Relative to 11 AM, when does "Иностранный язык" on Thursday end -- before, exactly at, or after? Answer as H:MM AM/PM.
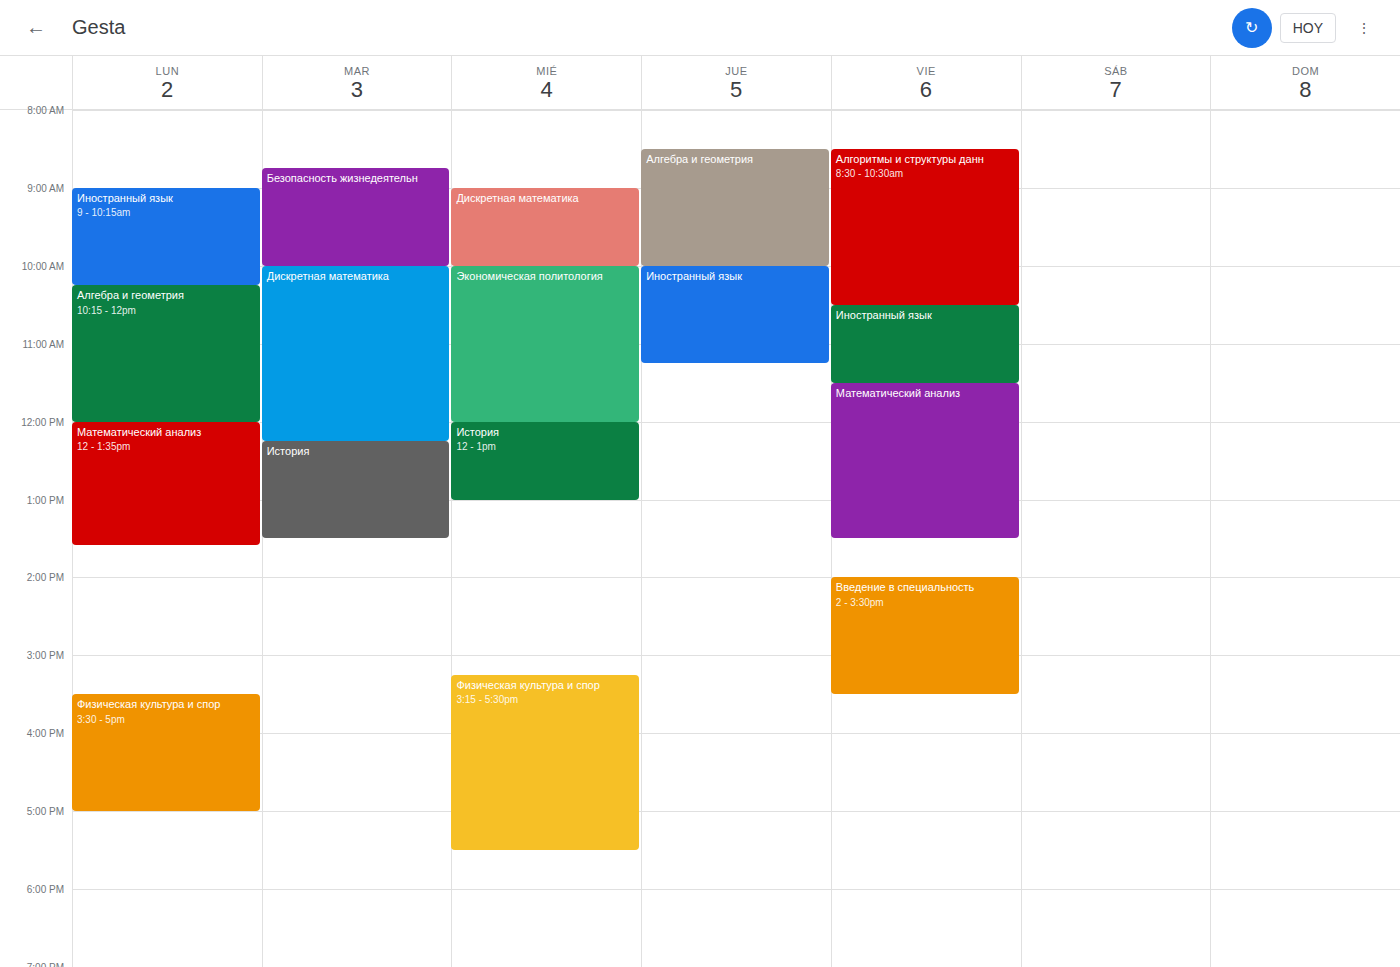
11:15 AM -- after 11 AM, 15 minutes below the 11 AM line.